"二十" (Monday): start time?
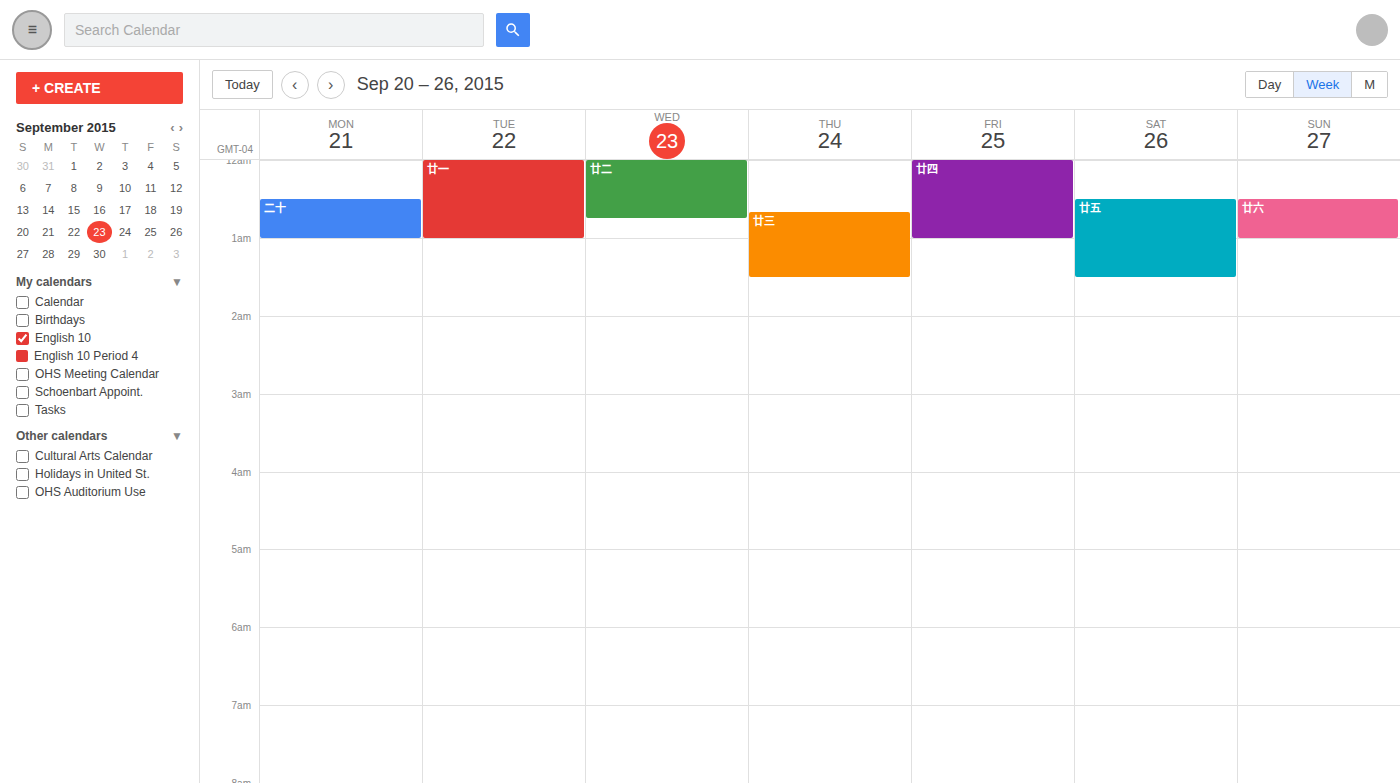
12:30 AM